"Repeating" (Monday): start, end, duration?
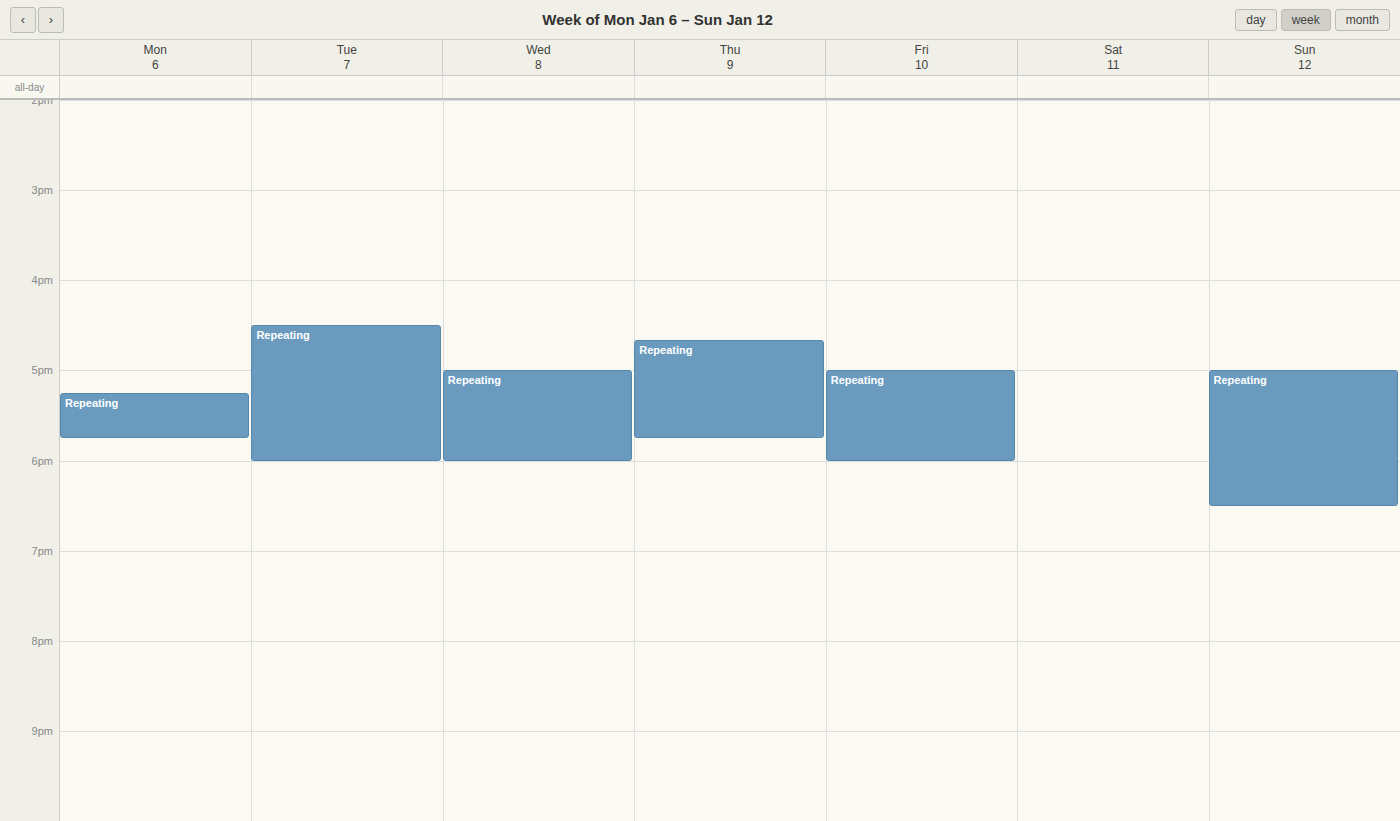
5:15 PM to 5:45 PM, 30 minutes